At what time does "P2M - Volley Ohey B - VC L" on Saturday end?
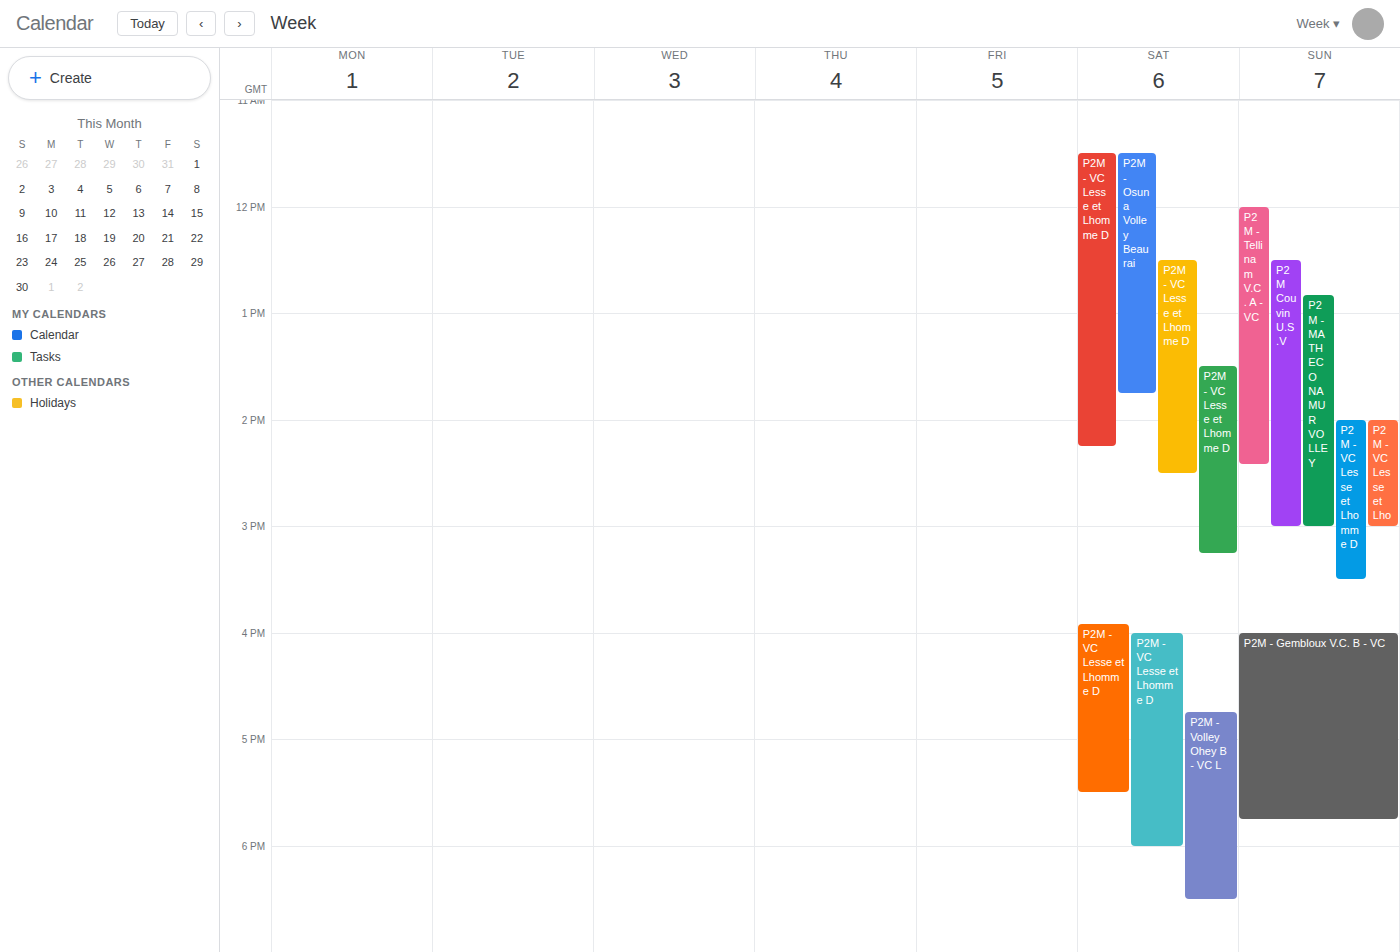
6:30 PM